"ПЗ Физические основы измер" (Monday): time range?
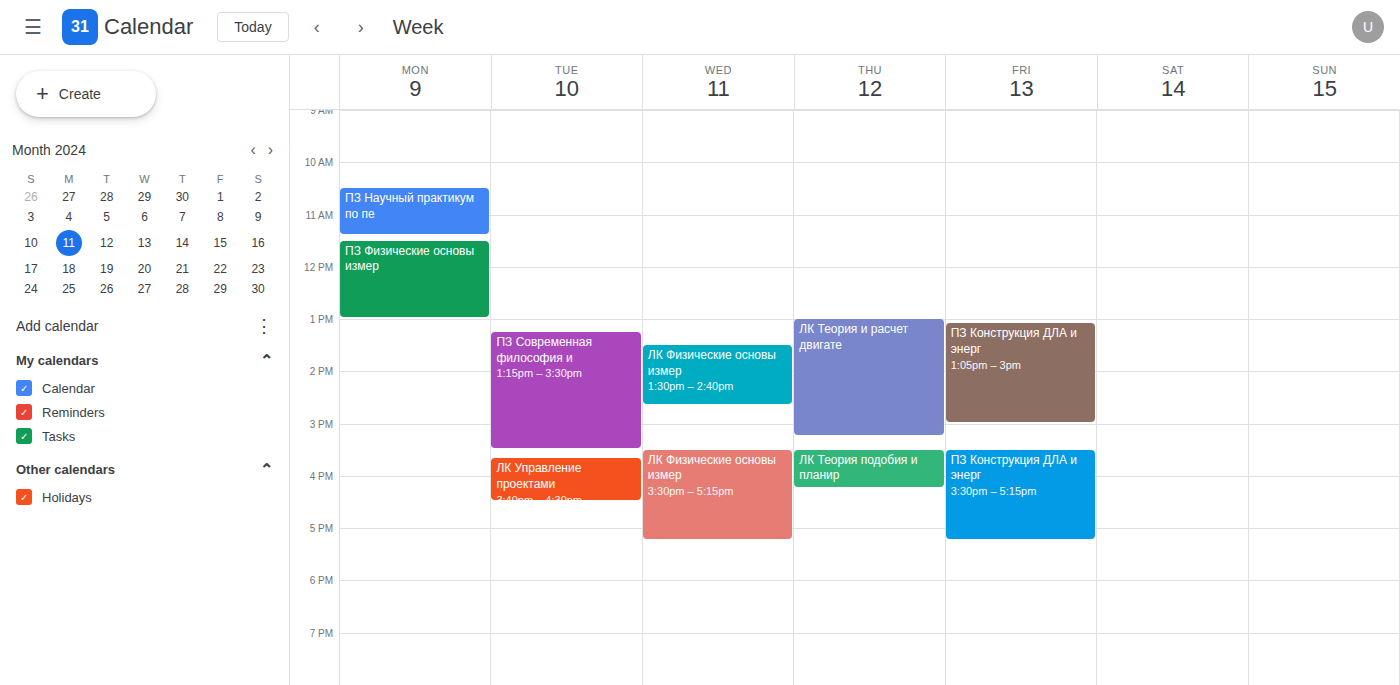
11:30 AM to 1:00 PM